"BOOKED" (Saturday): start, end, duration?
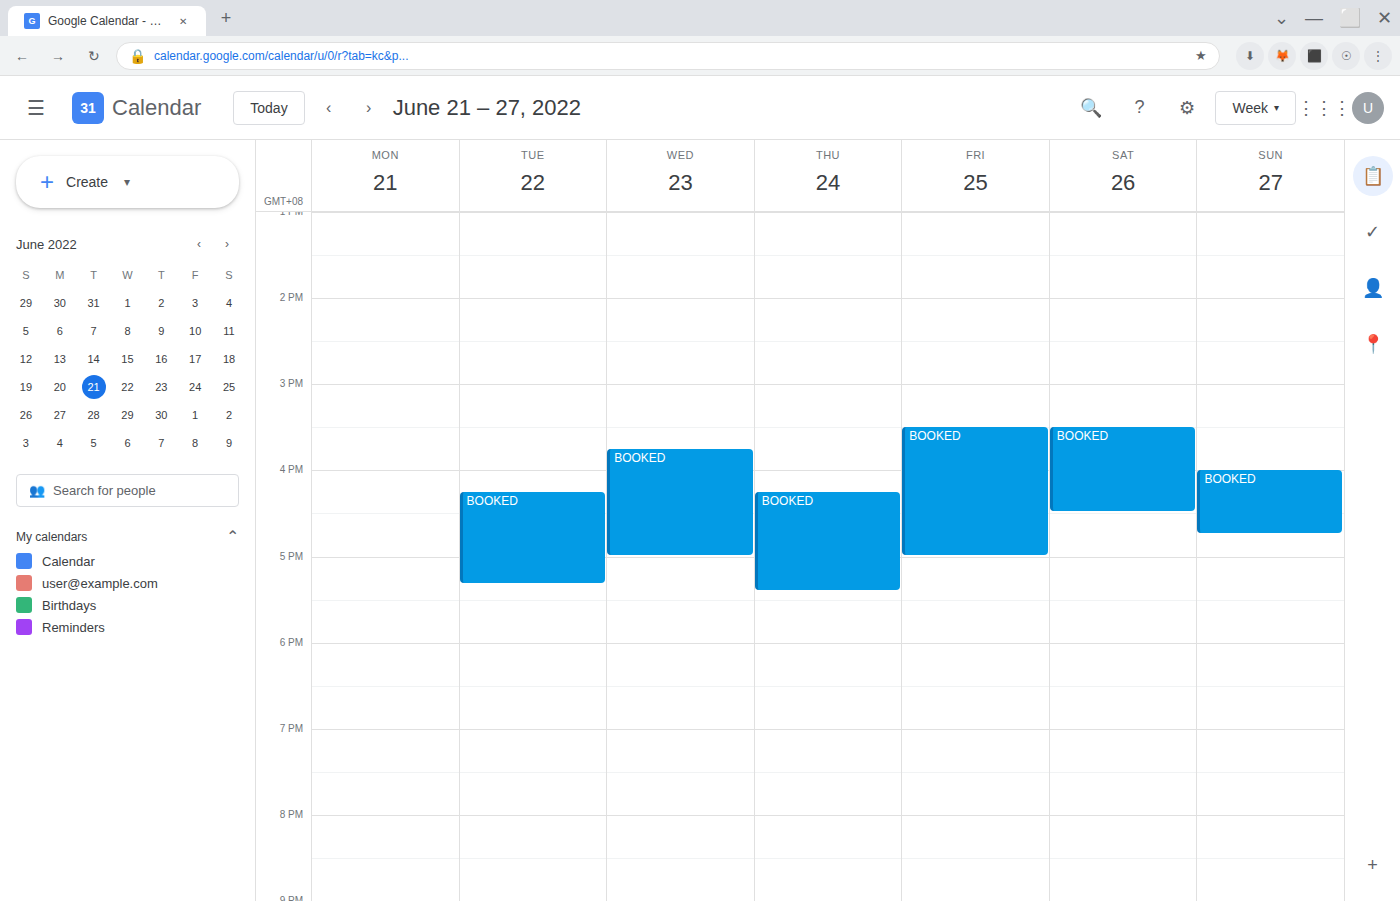
3:30 PM to 4:30 PM, 1 hour